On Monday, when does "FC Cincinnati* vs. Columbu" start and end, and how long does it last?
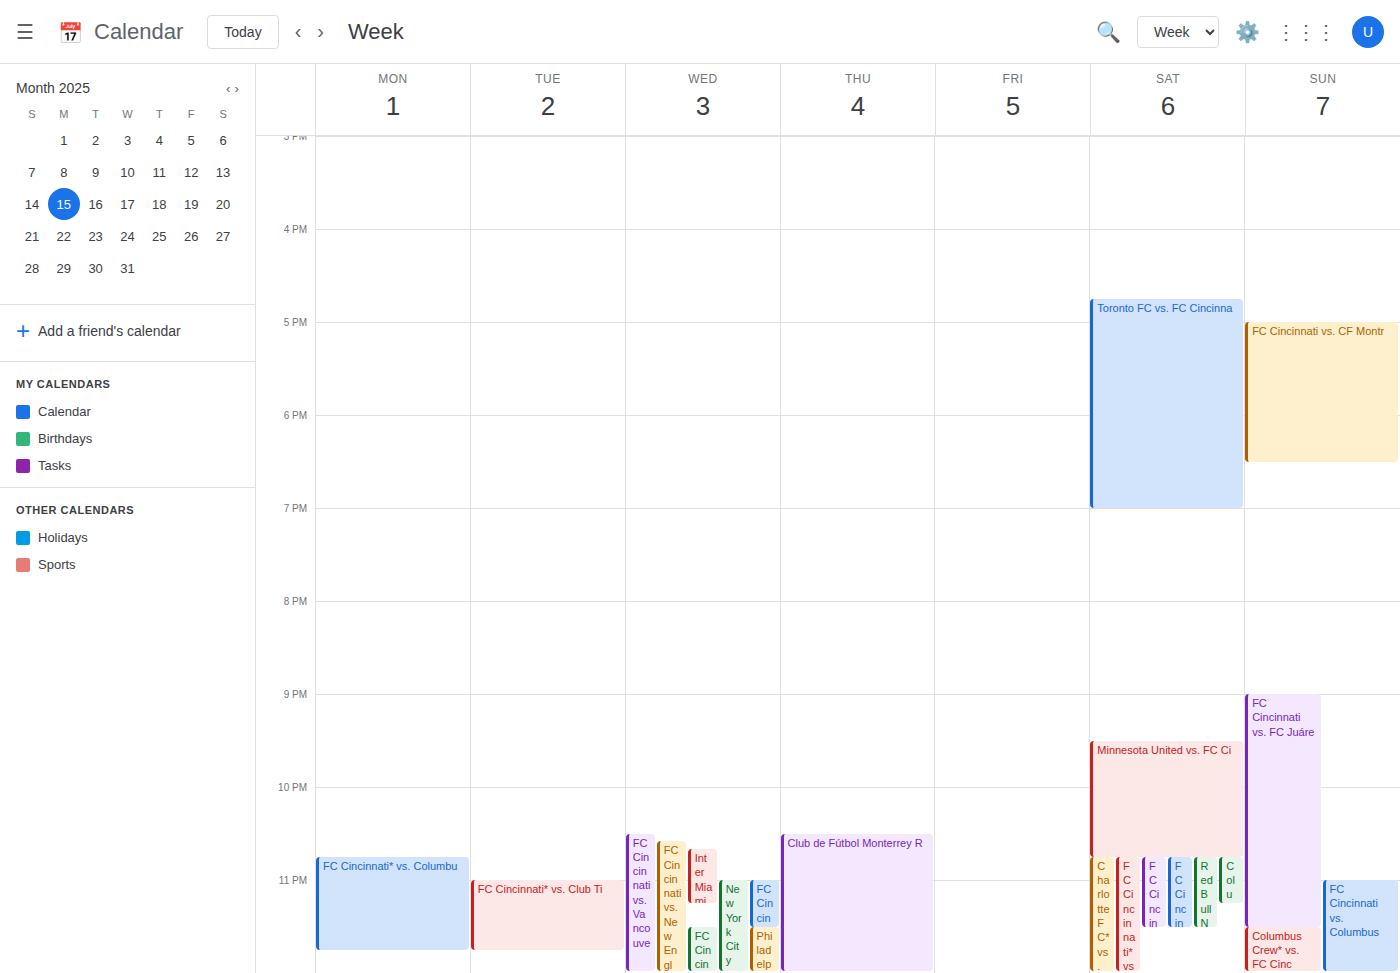
10:45 PM to 11:45 PM, 1 hour